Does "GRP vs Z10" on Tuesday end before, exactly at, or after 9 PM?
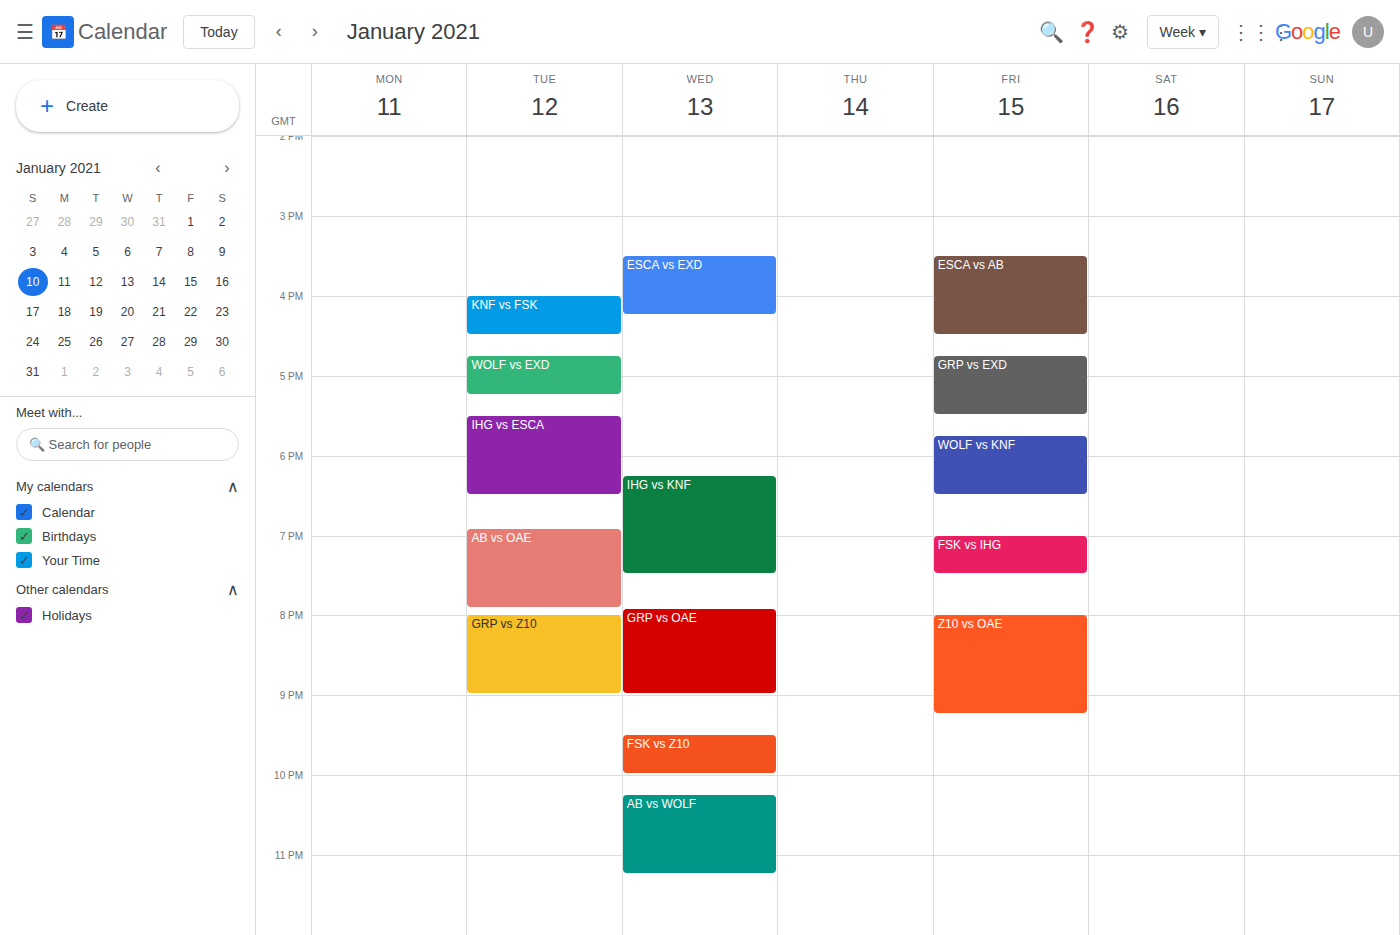
9:00 PM -- exactly at 9 PM, on the 9 PM line.